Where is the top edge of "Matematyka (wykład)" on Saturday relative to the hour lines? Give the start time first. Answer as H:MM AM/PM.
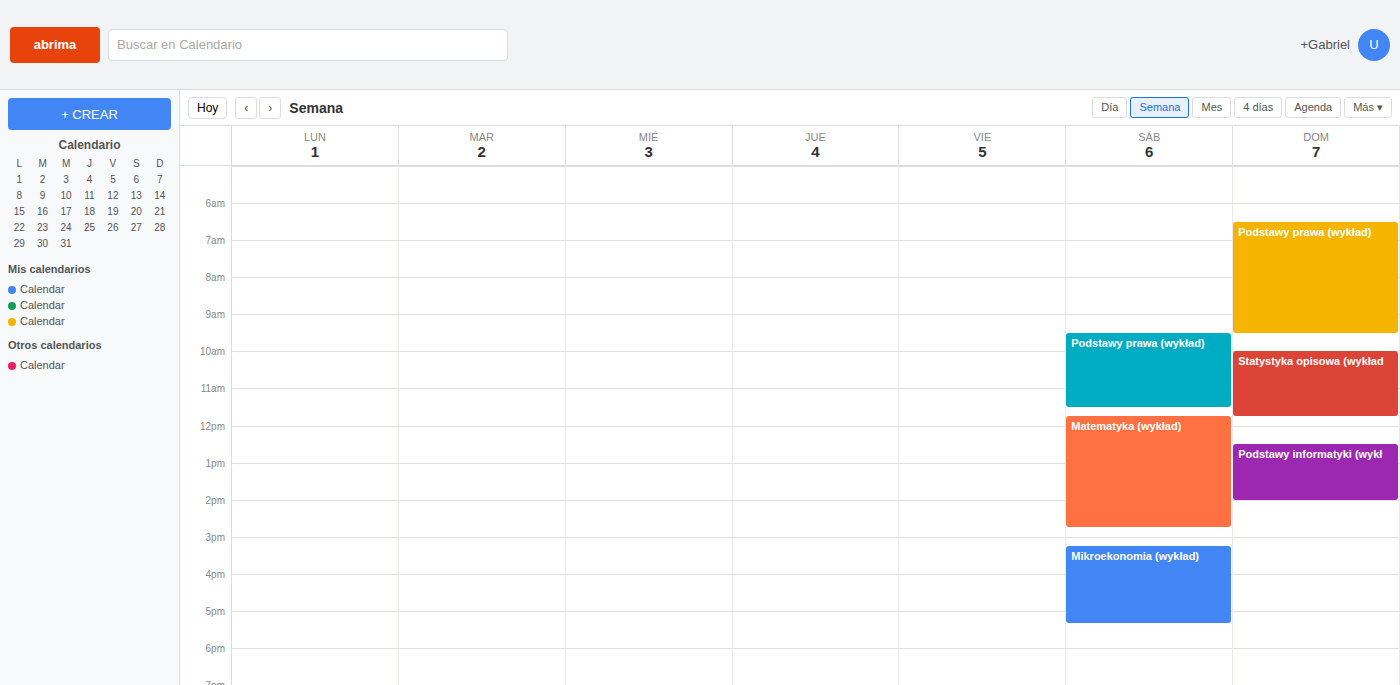
11:45 AM -- neither: three quarters of the way from the 11 AM line to the 12 PM line.